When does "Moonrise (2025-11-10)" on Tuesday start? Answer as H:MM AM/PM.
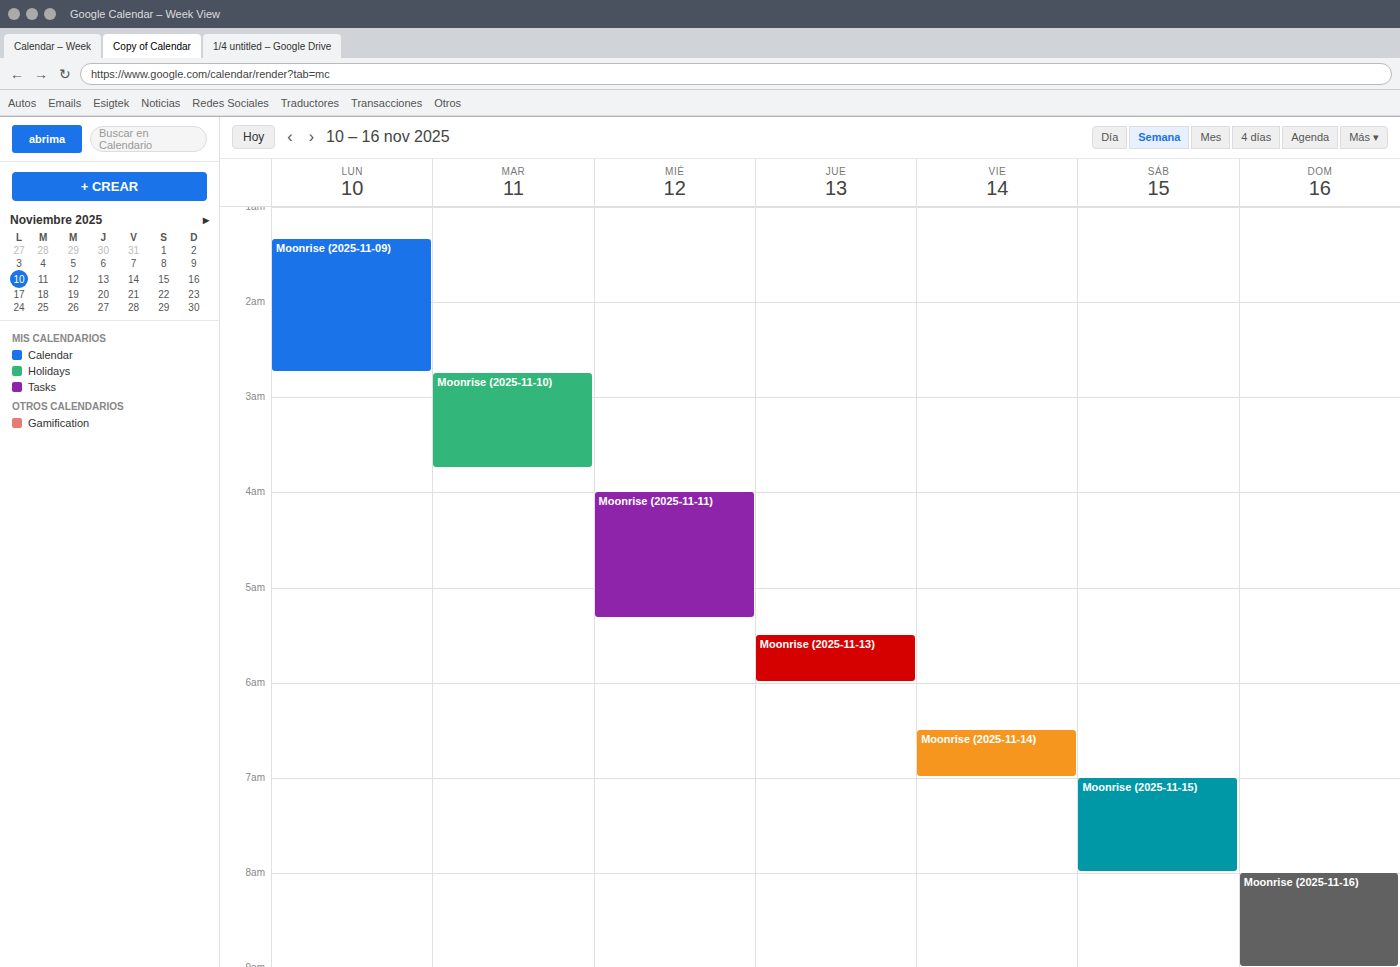
2:45 AM